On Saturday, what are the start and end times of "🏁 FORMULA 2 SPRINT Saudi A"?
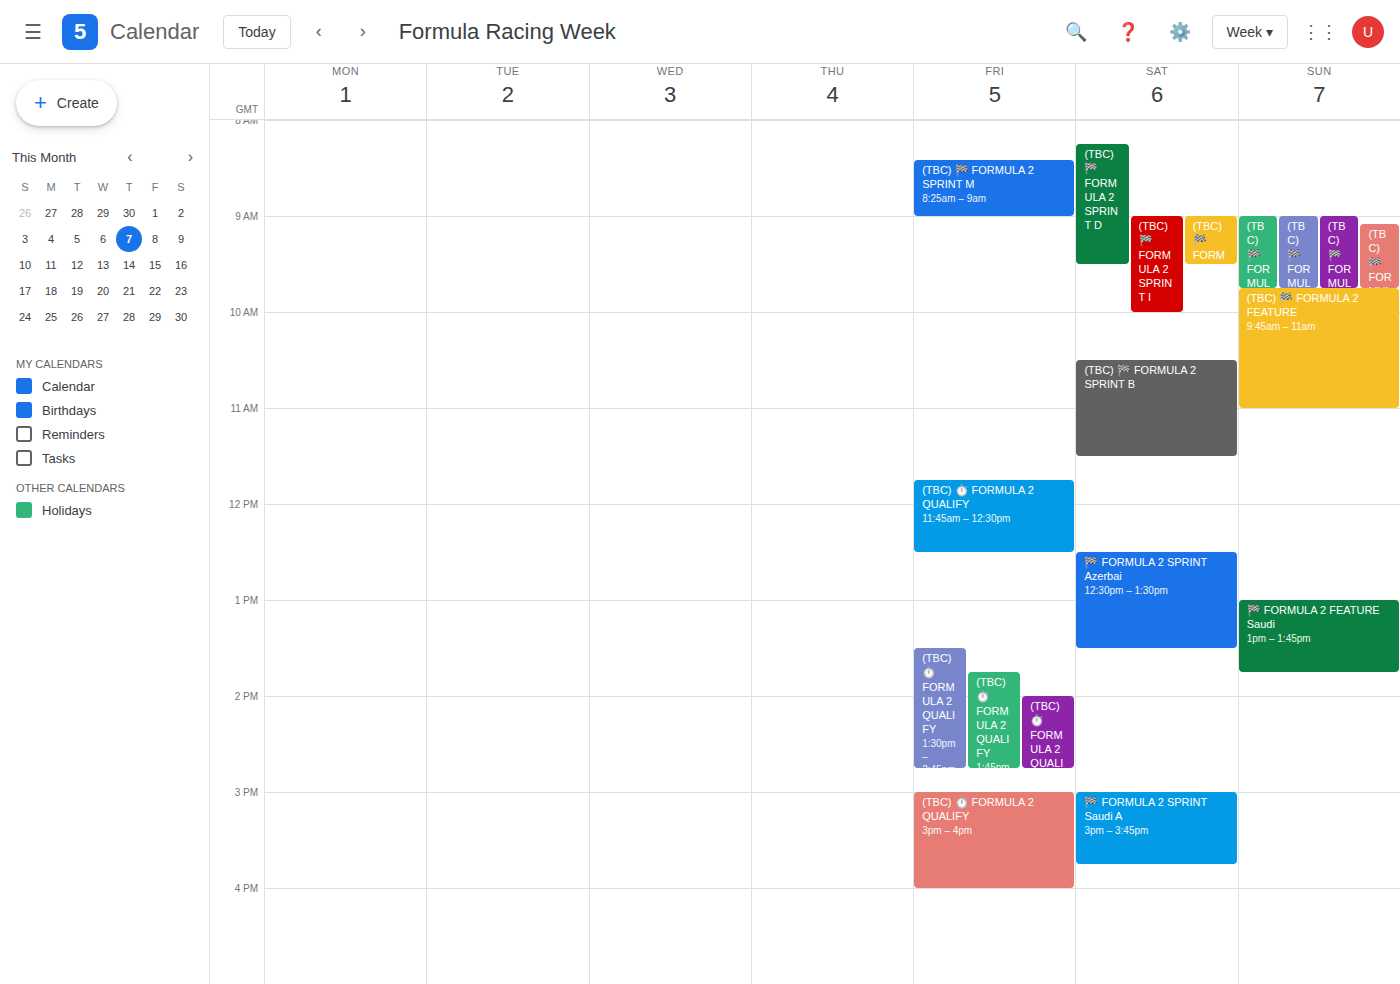
3:00 PM to 3:45 PM